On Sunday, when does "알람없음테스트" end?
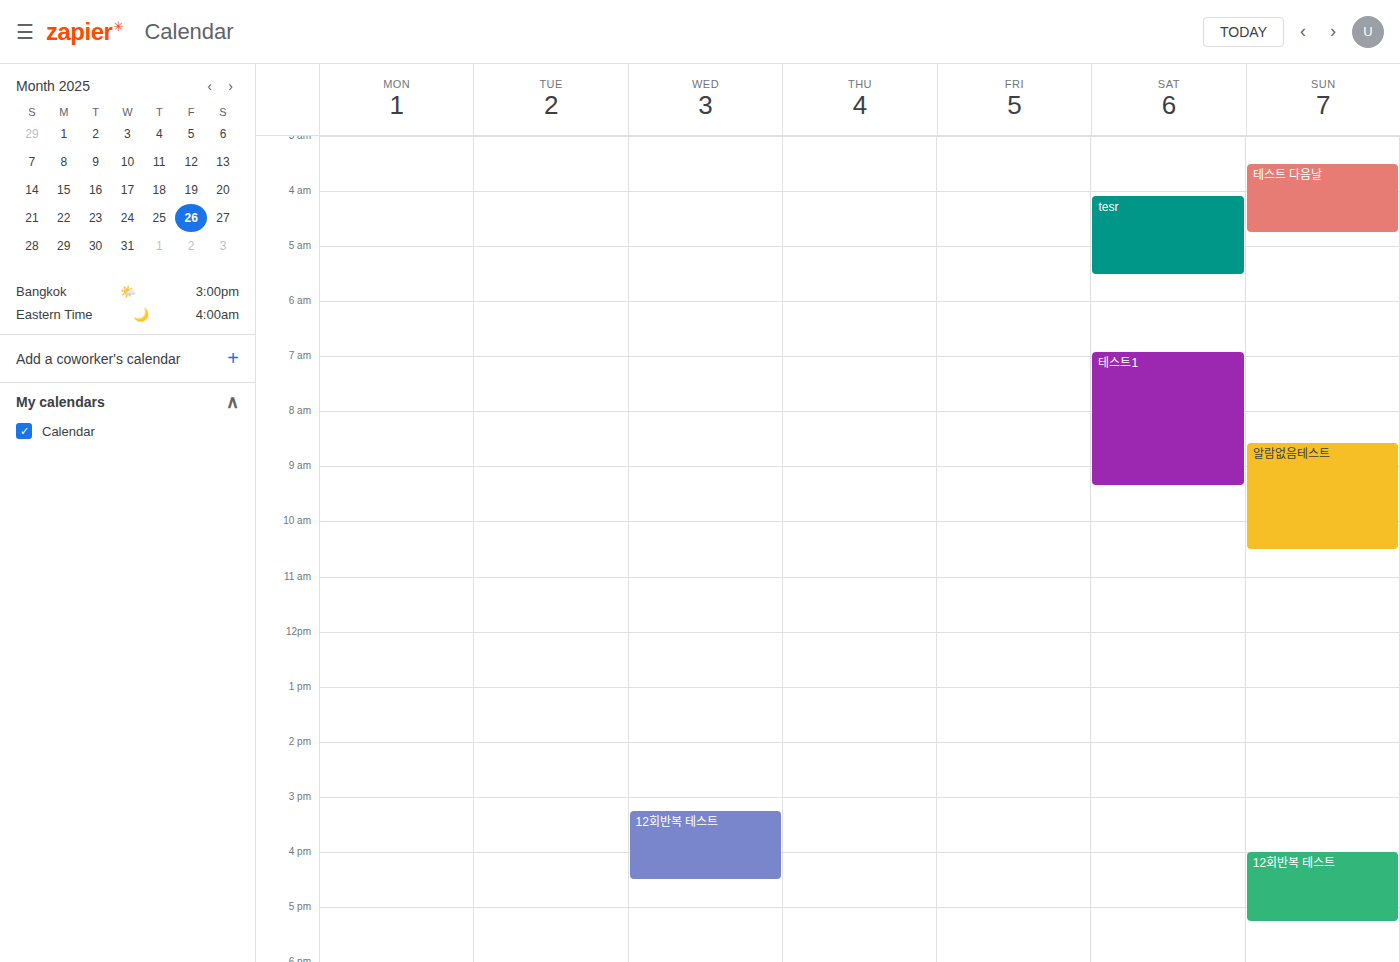
10:30 AM